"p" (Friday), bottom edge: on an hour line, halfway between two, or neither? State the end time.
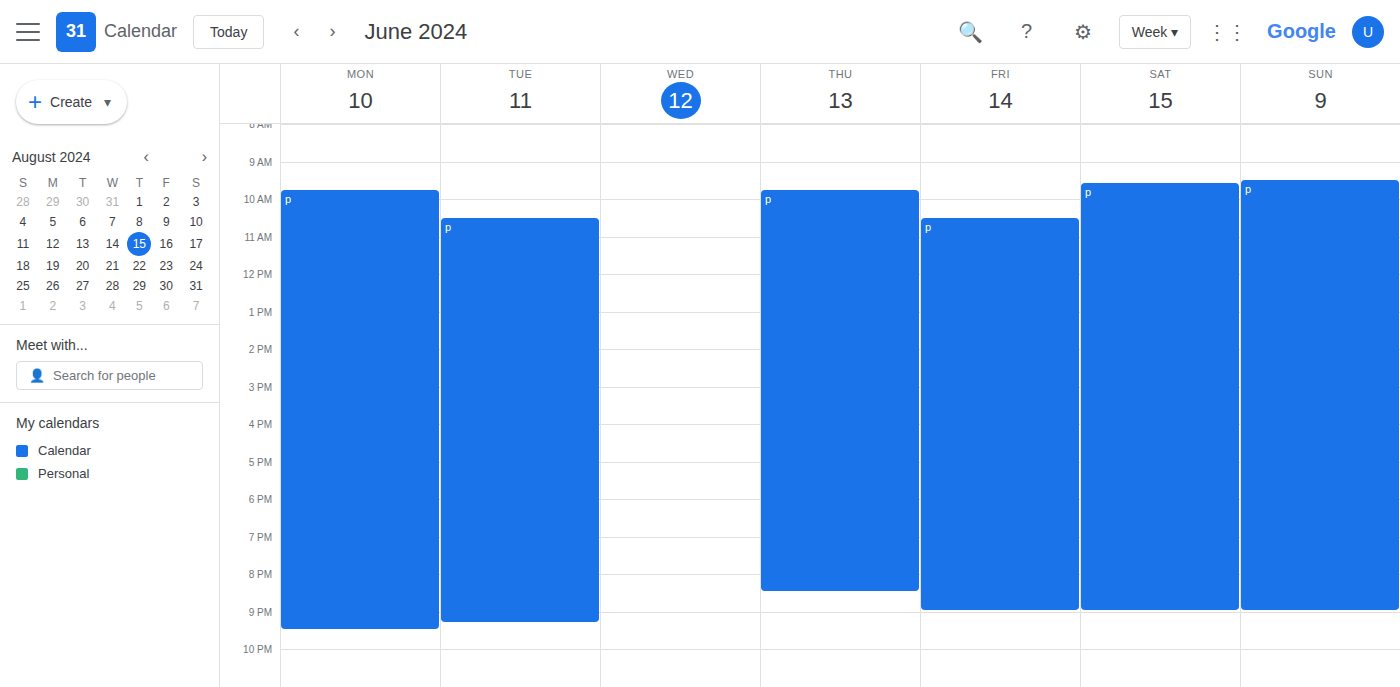
9:00 PM -- exactly on the 9 PM line.